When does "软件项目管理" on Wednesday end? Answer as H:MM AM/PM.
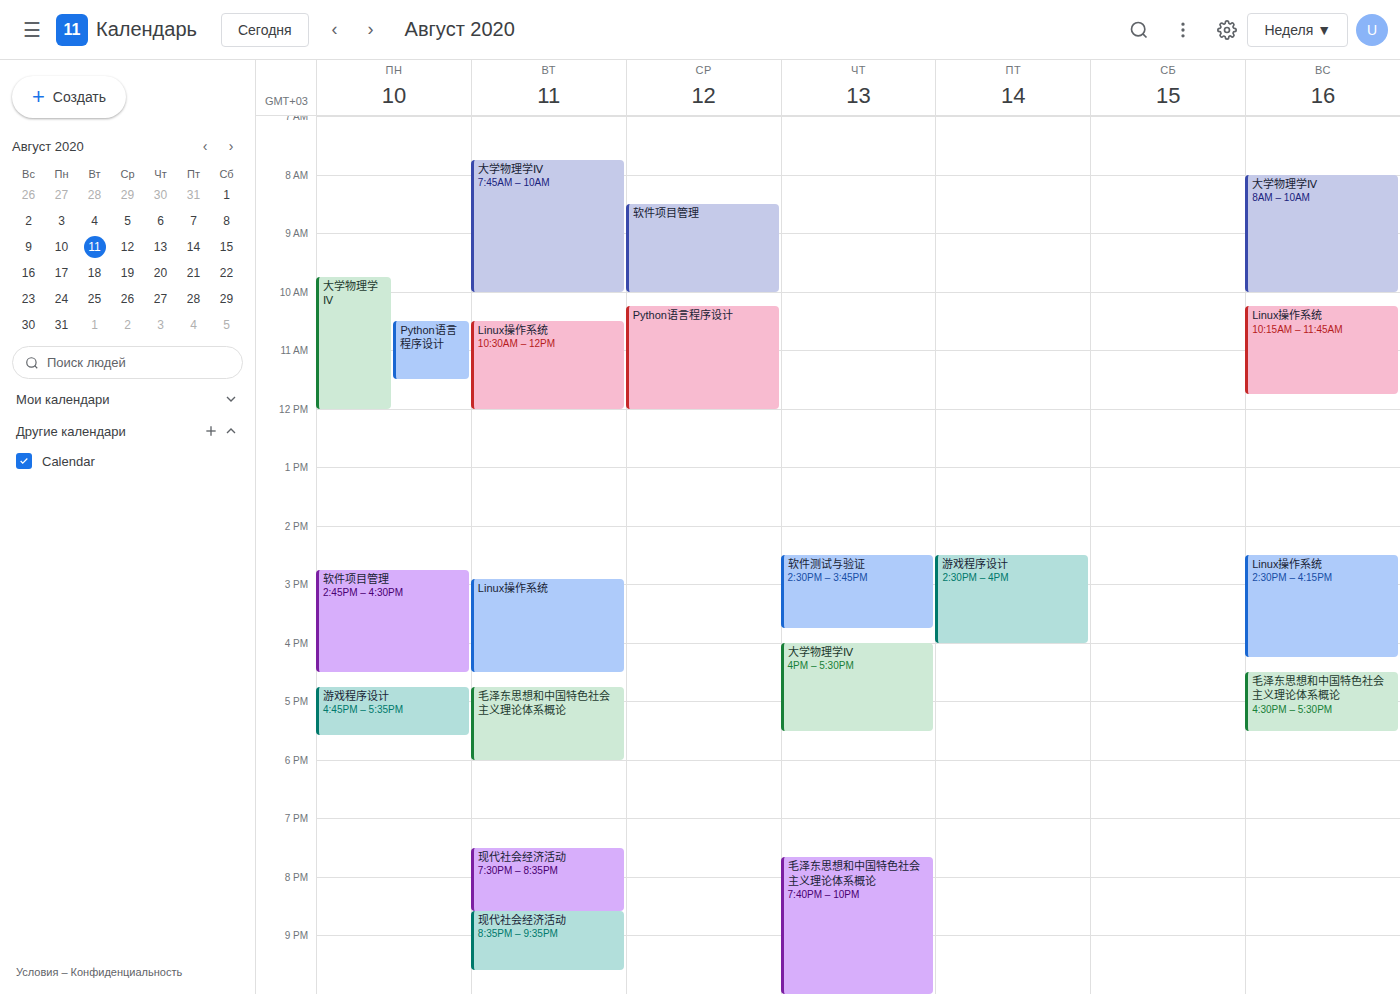
10:00 AM